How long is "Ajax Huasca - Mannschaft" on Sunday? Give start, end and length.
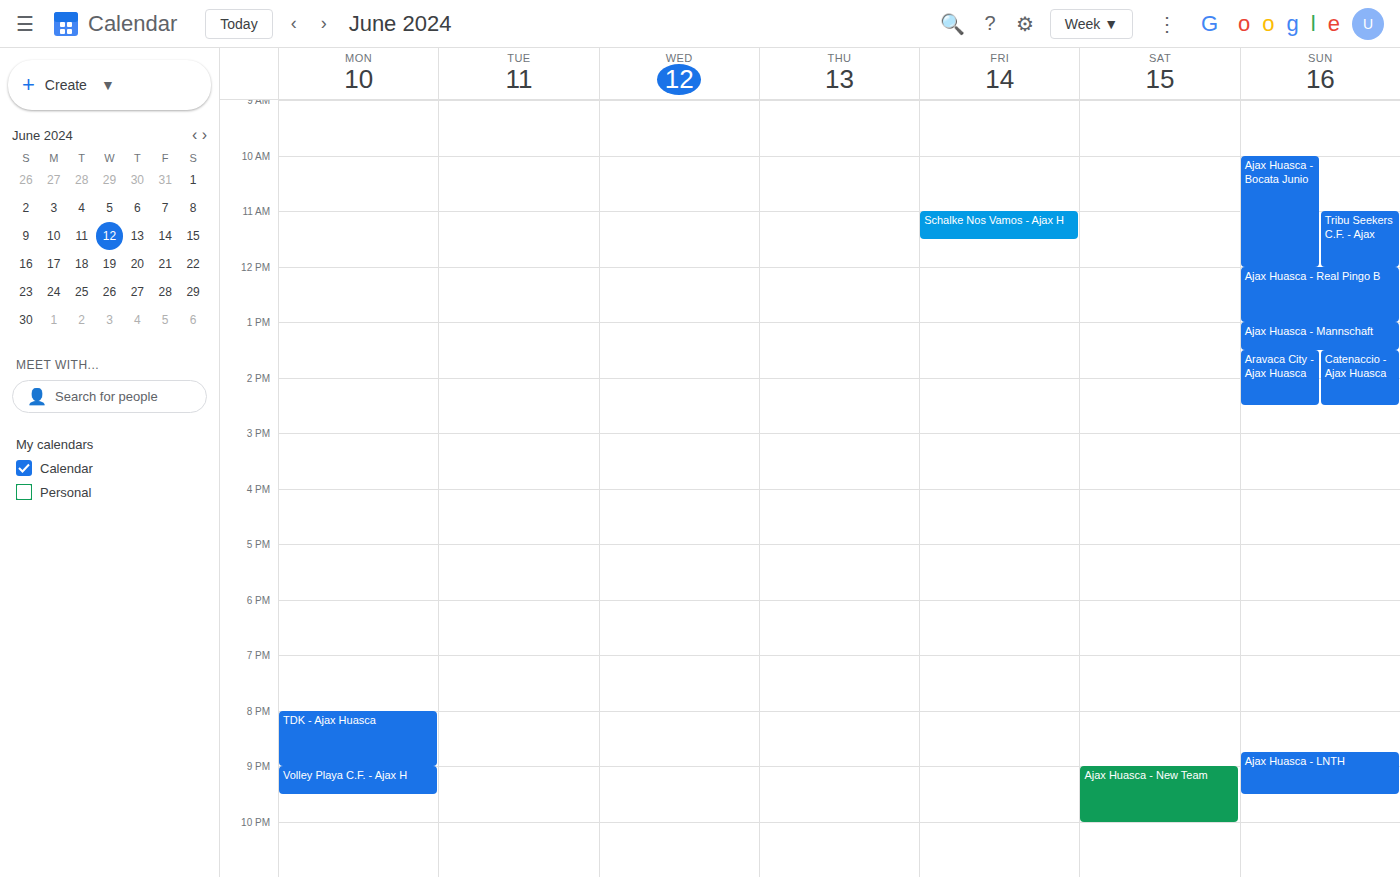
1:00 PM to 1:30 PM, 30 minutes